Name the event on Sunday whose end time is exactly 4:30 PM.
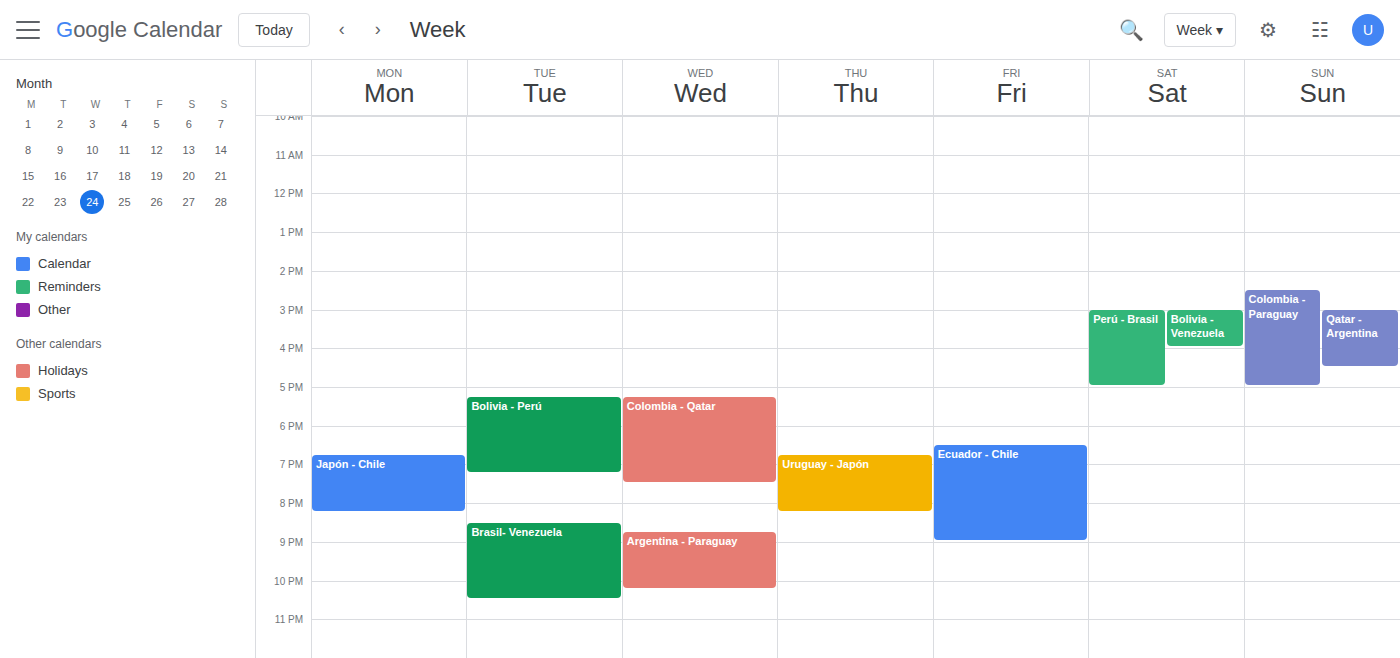
"Qatar - Argentina"